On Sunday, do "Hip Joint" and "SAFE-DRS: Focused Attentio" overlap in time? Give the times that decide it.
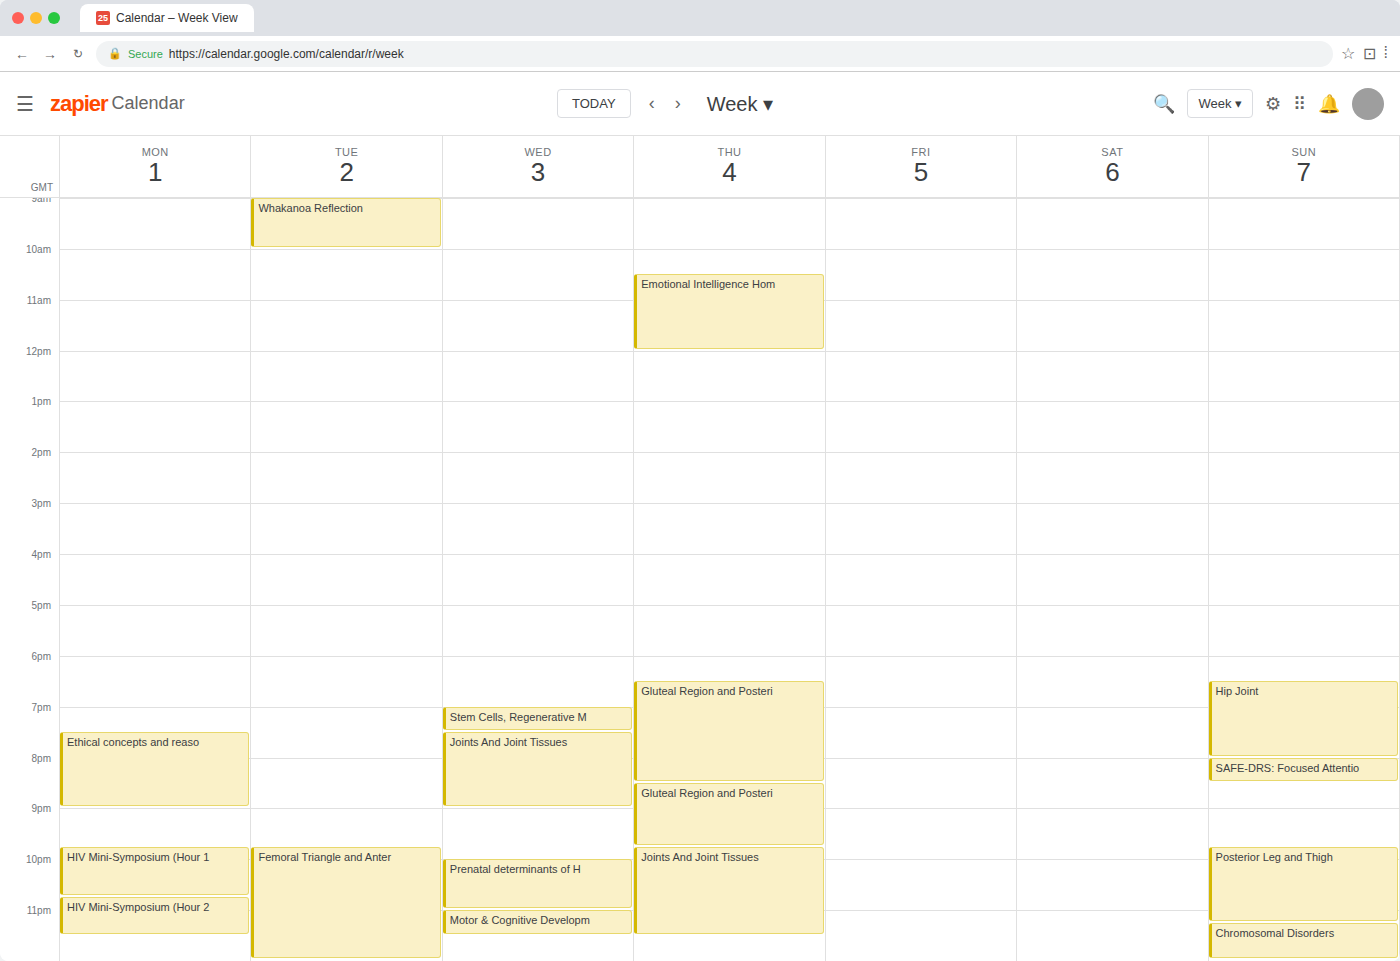
"Hip Joint" ends at 8:00 PM, exactly when "SAFE-DRS: Focused Attentio" starts -- they touch but do not overlap.